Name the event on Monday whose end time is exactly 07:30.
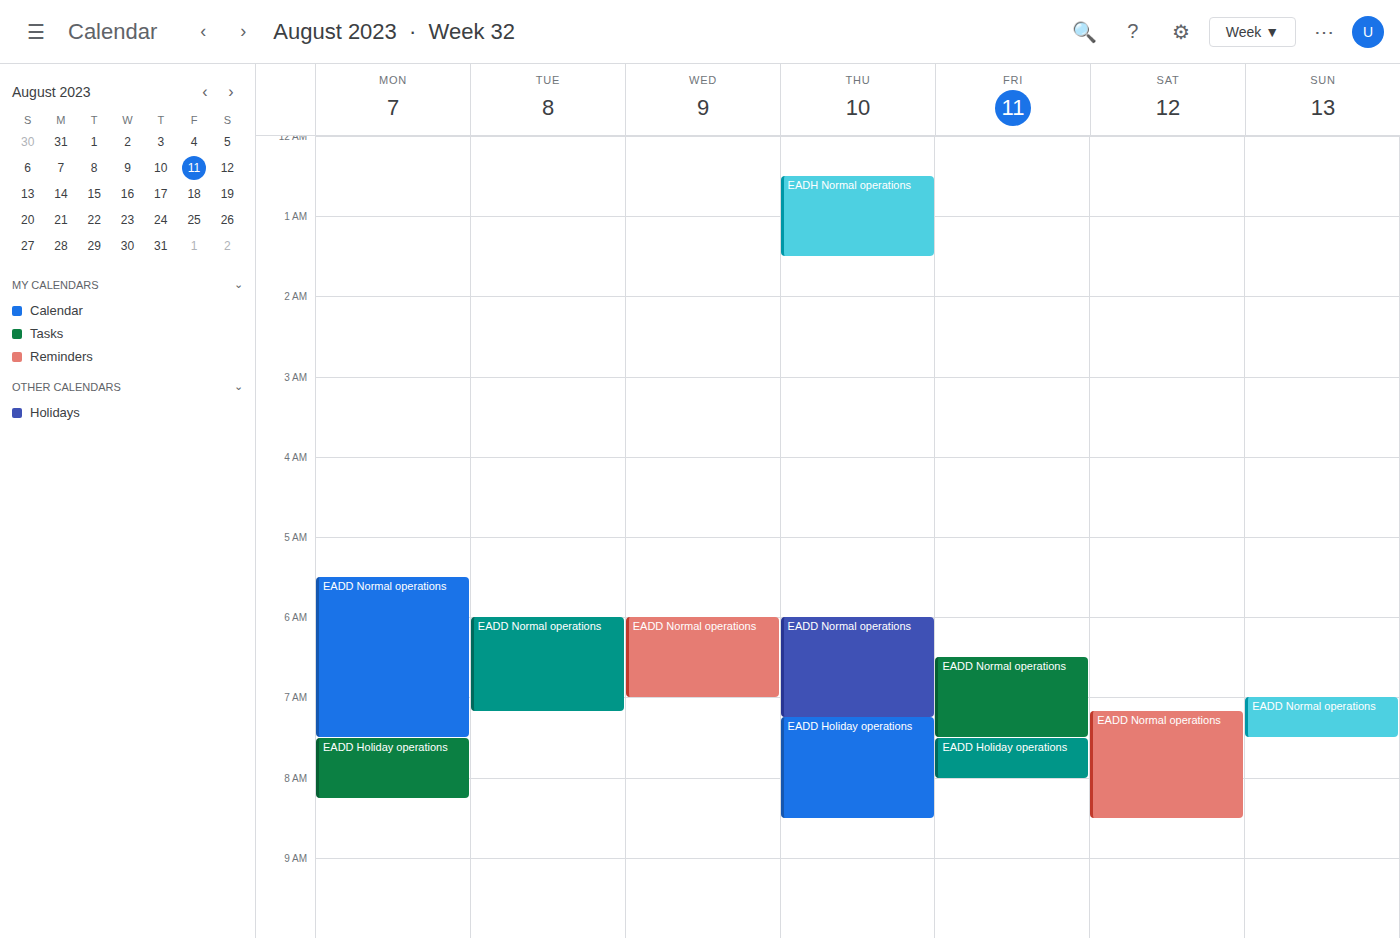
"EADD Normal operations"